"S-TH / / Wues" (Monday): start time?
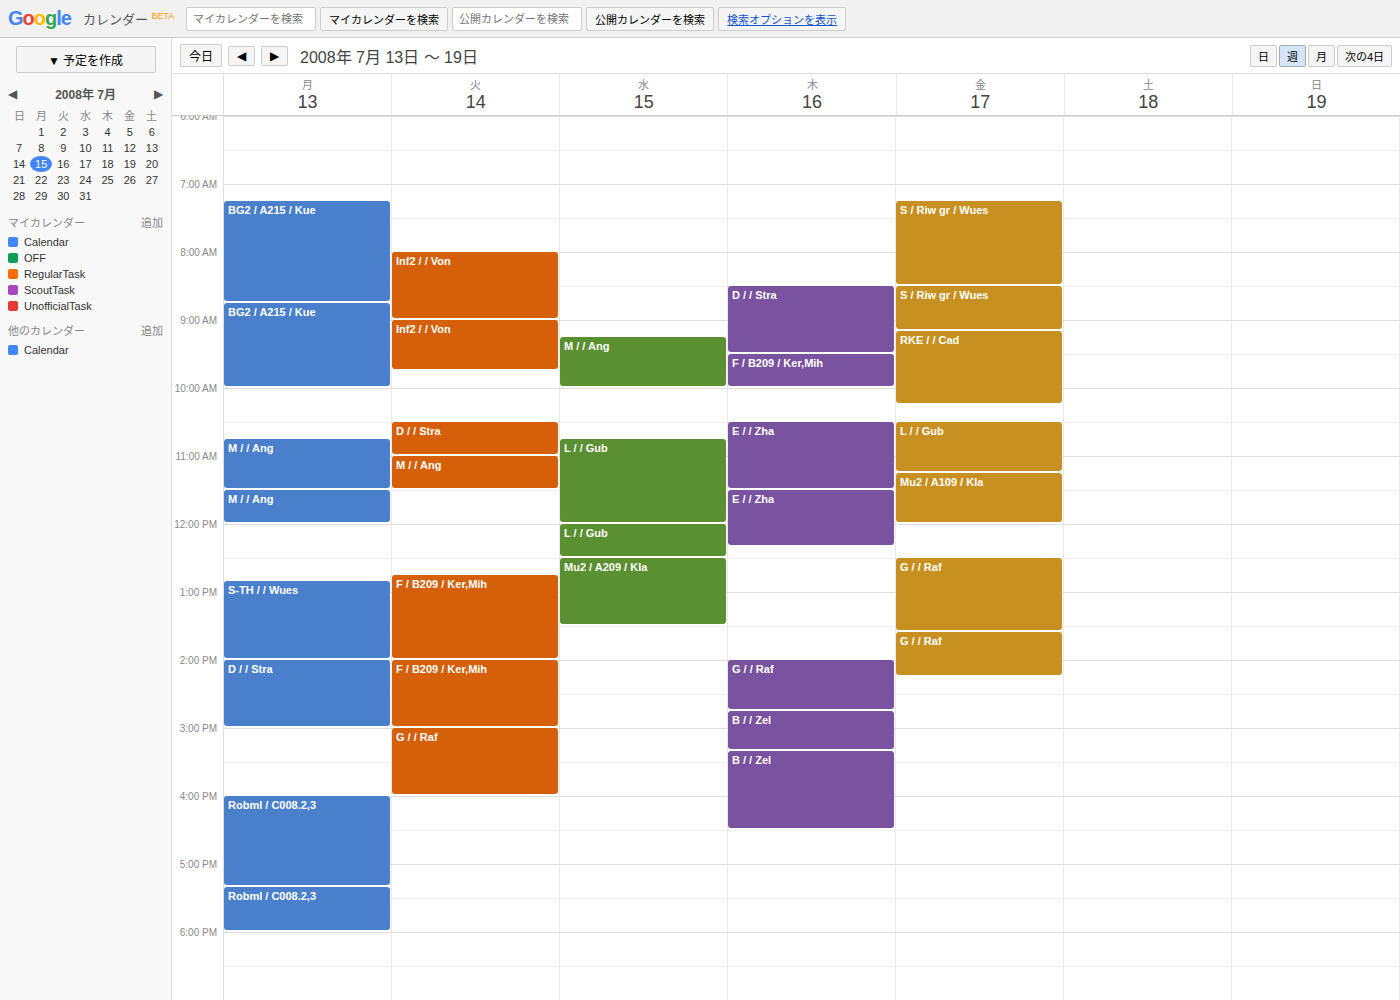
12:50